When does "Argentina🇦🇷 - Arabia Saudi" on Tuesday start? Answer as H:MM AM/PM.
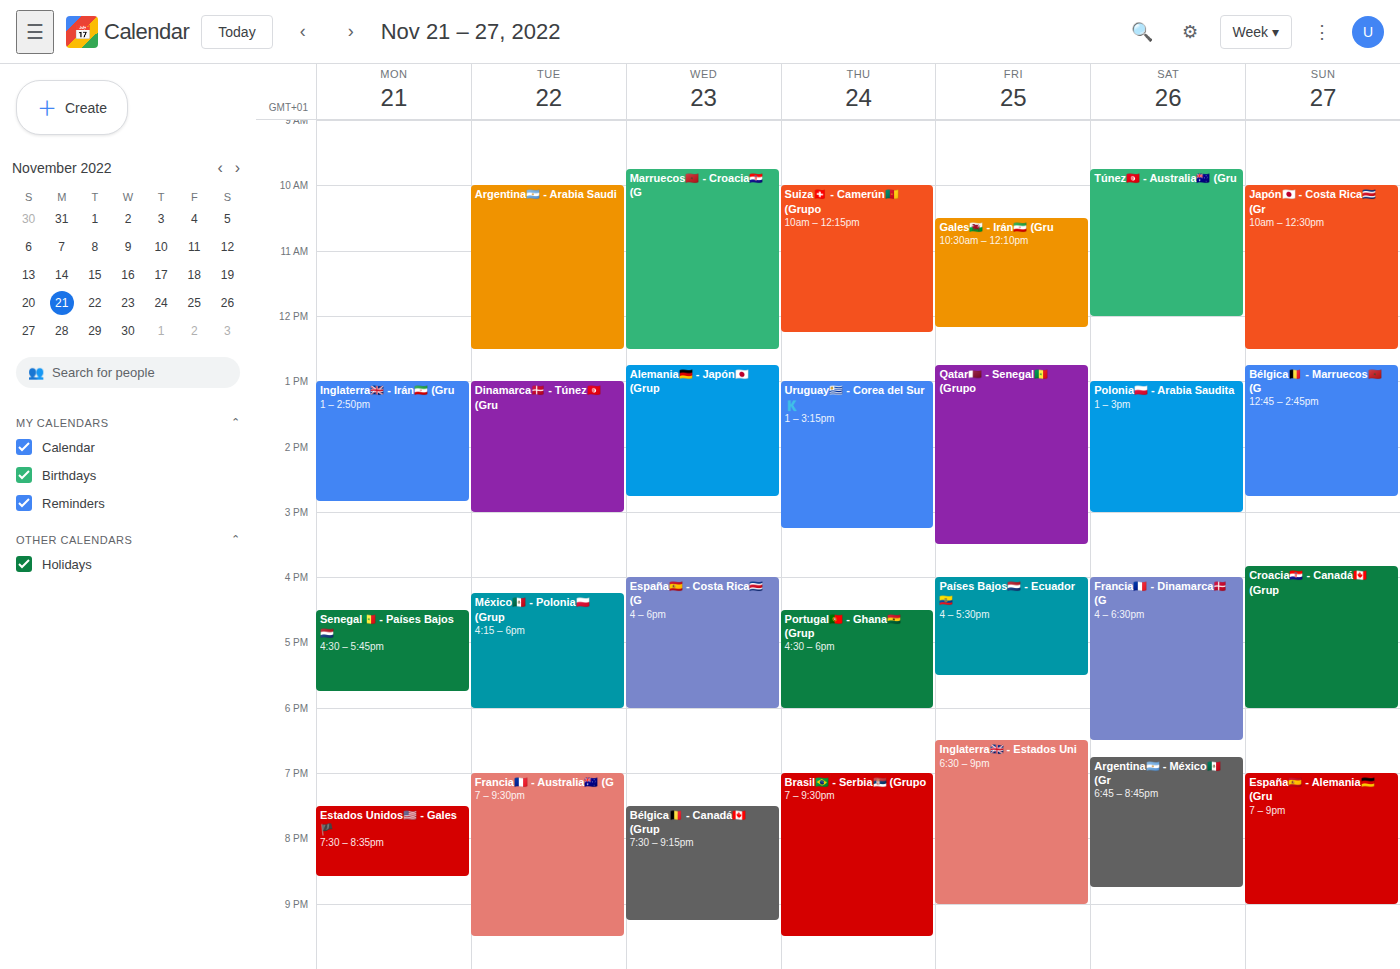
10:00 AM